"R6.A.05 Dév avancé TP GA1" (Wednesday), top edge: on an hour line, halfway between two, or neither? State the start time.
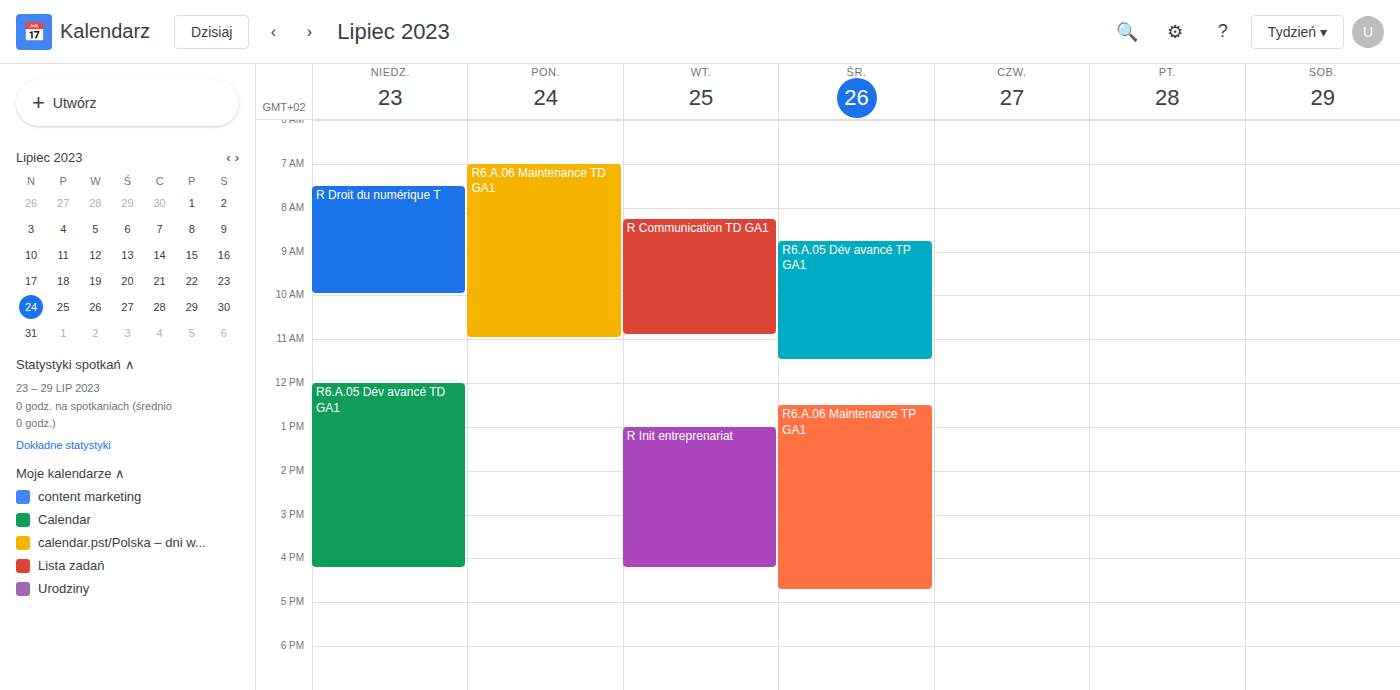
8:45 AM -- neither: three quarters of the way from the 8 AM line to the 9 AM line.